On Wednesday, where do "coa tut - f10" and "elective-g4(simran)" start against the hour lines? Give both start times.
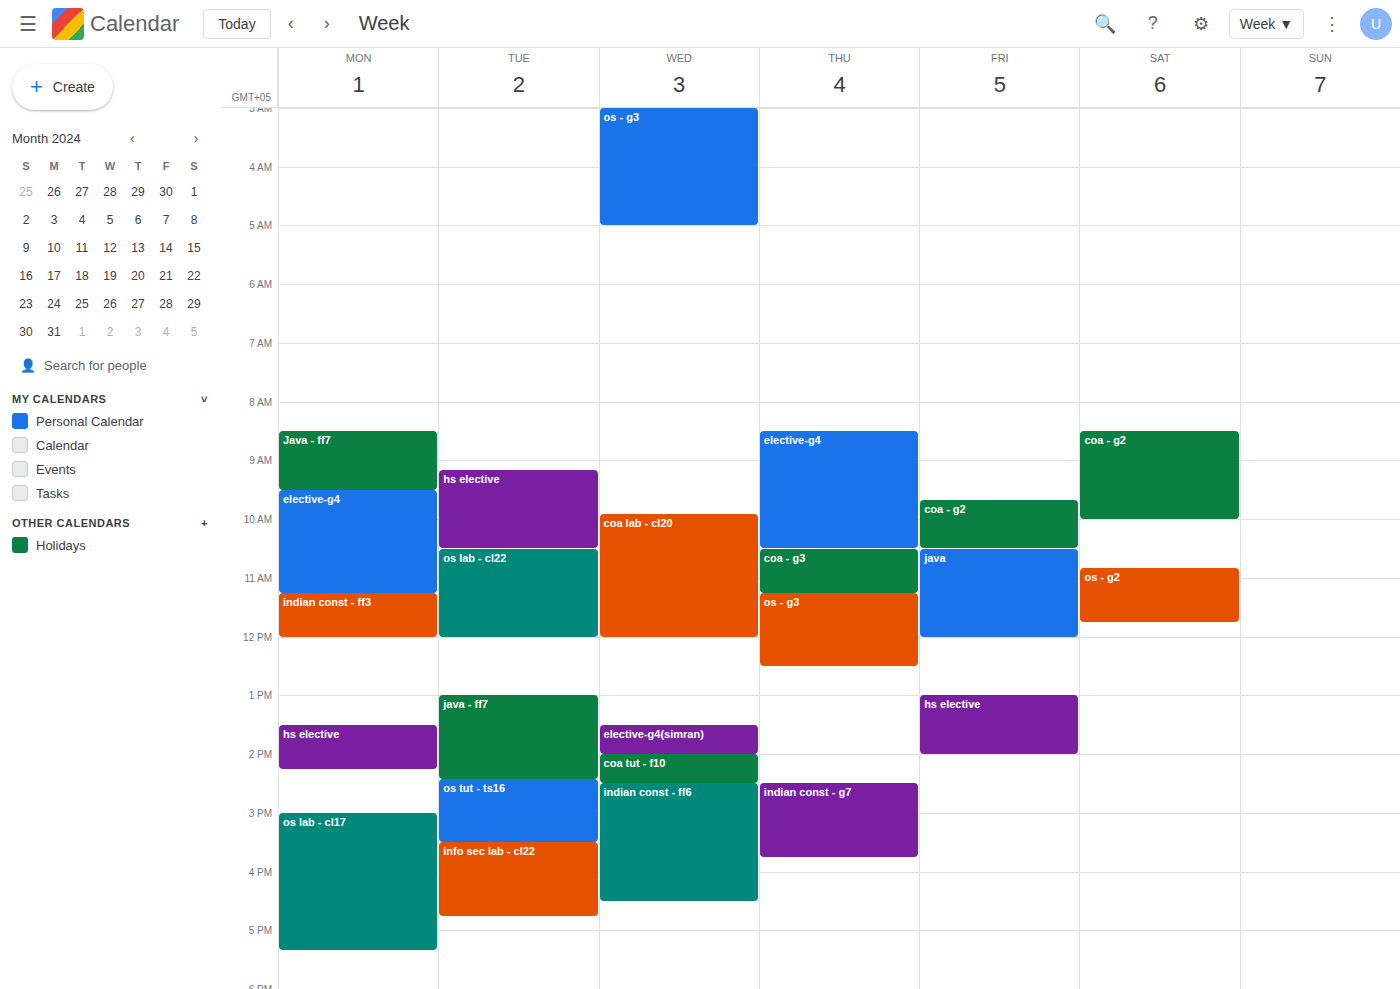
"coa tut - f10": 2:00 PM, exactly on the 2 PM line. "elective-g4(simran)": 1:30 PM, halfway between the 1 PM and 2 PM lines.